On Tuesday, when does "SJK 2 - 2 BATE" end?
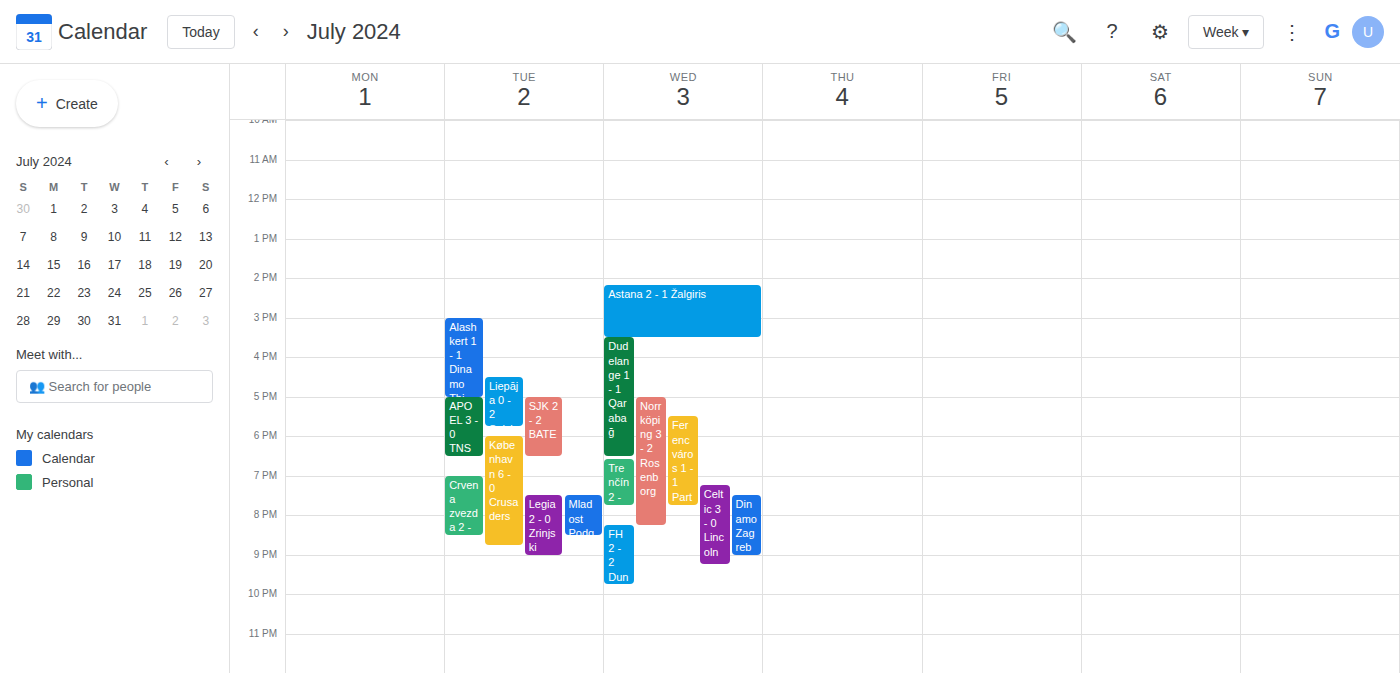
18:30